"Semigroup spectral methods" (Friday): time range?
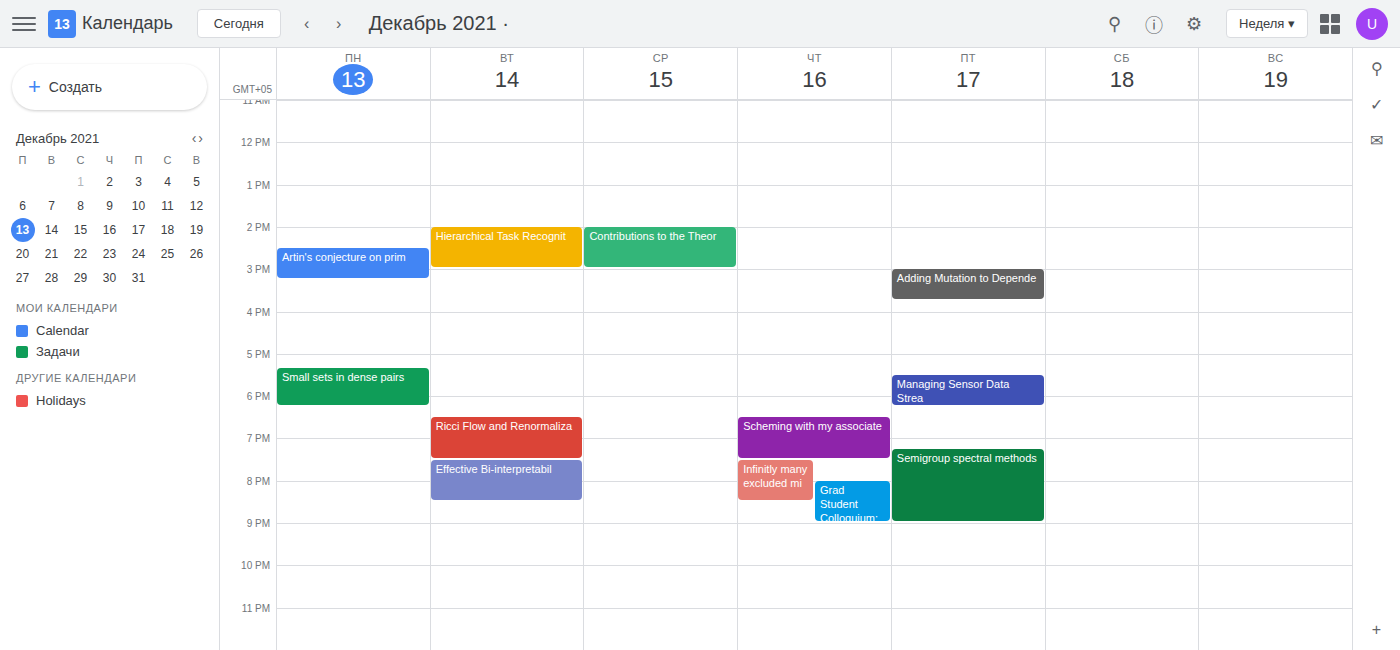
7:15 PM to 9:00 PM